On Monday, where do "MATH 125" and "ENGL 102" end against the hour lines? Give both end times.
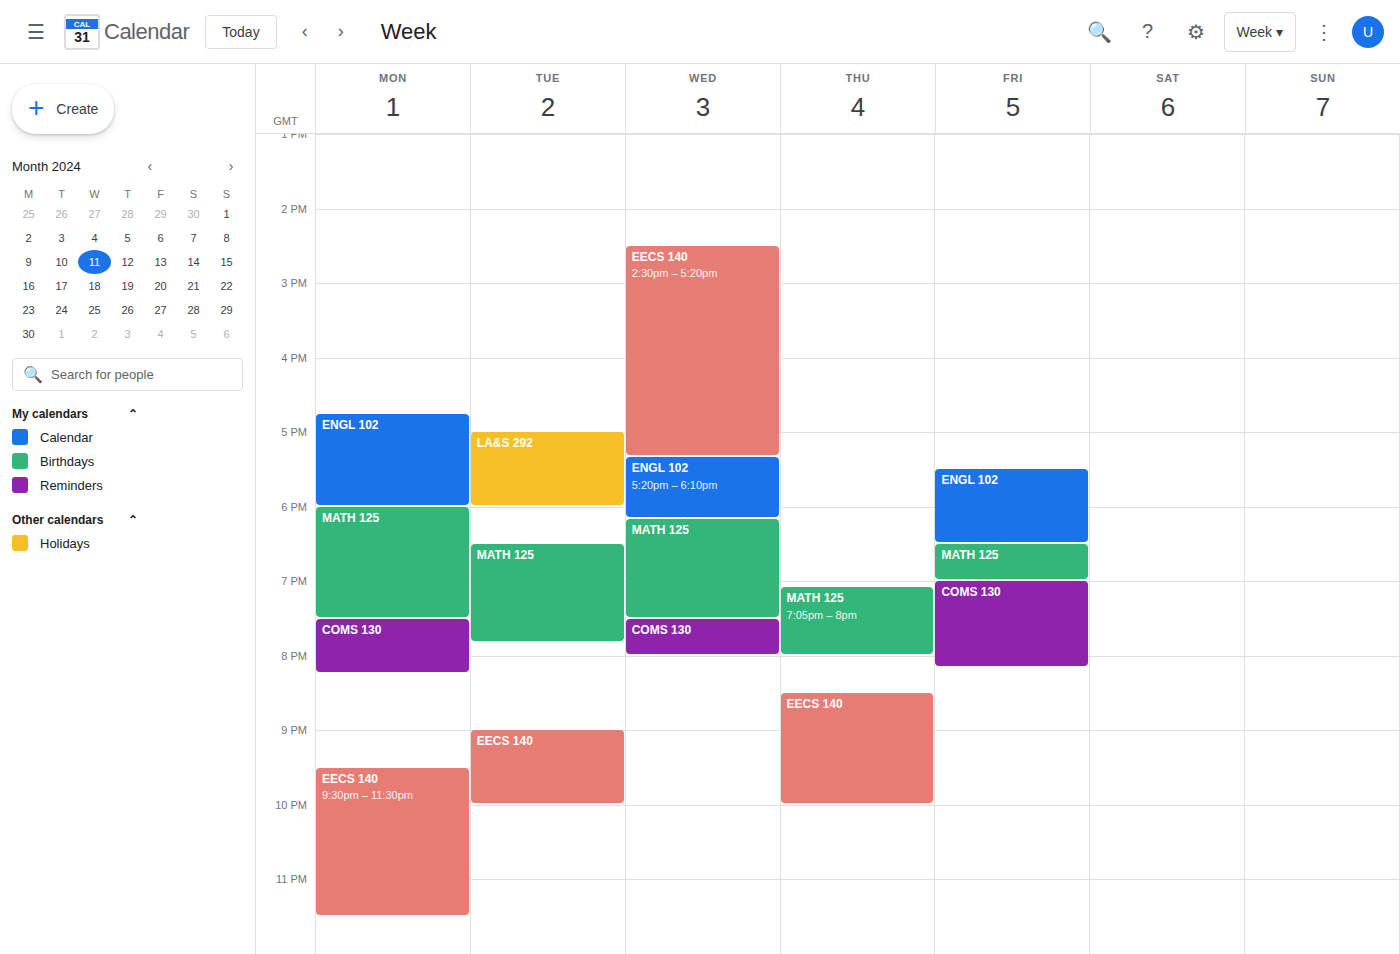
"MATH 125": 7:30 PM, halfway between the 7 PM and 8 PM lines. "ENGL 102": 6:00 PM, exactly on the 6 PM line.